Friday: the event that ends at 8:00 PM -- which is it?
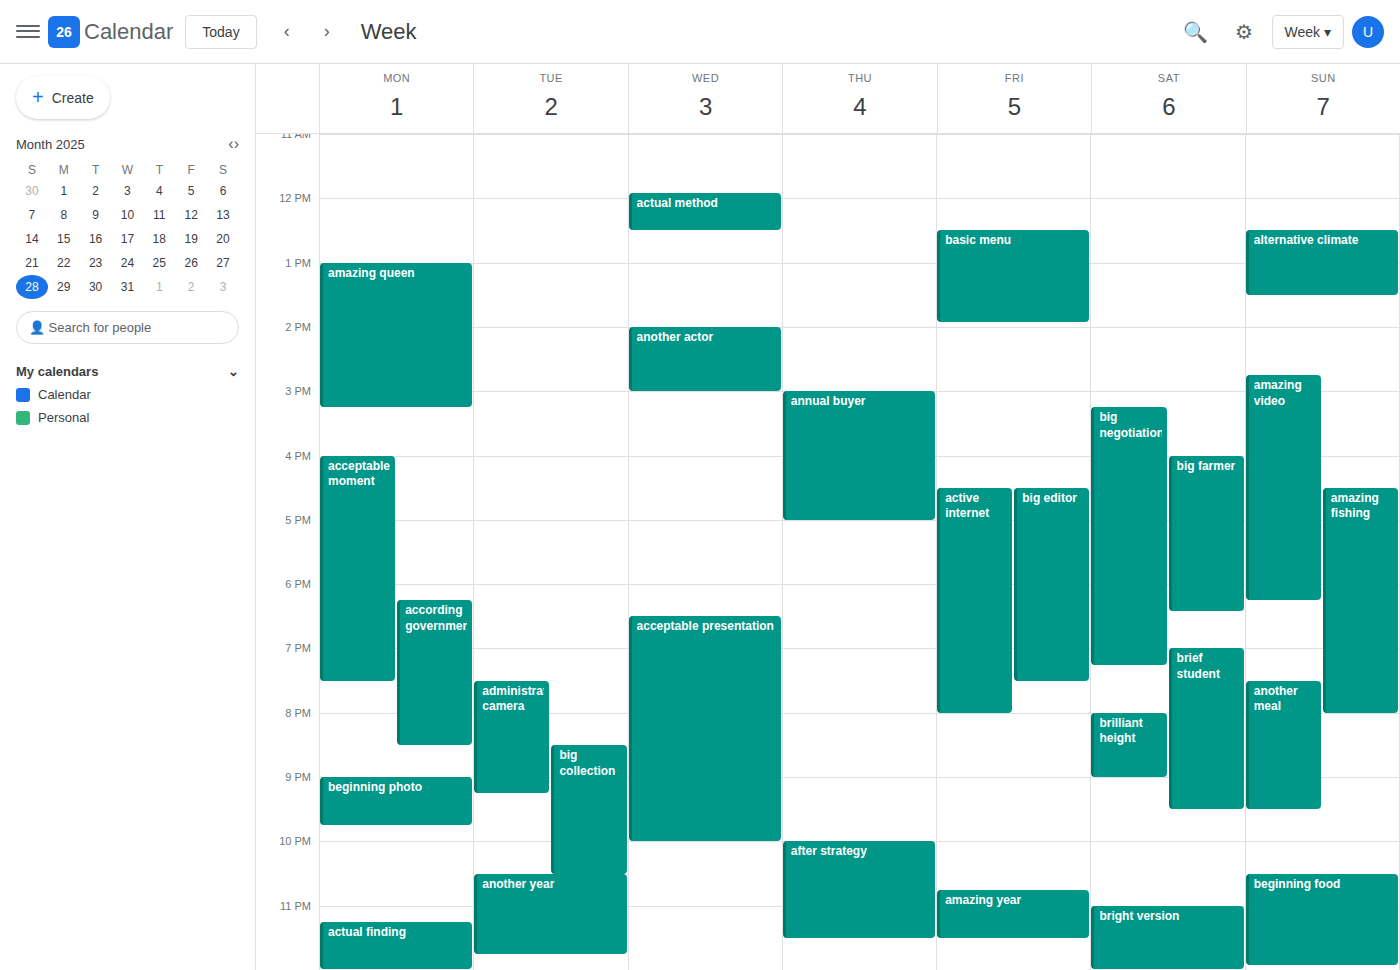
"active internet"